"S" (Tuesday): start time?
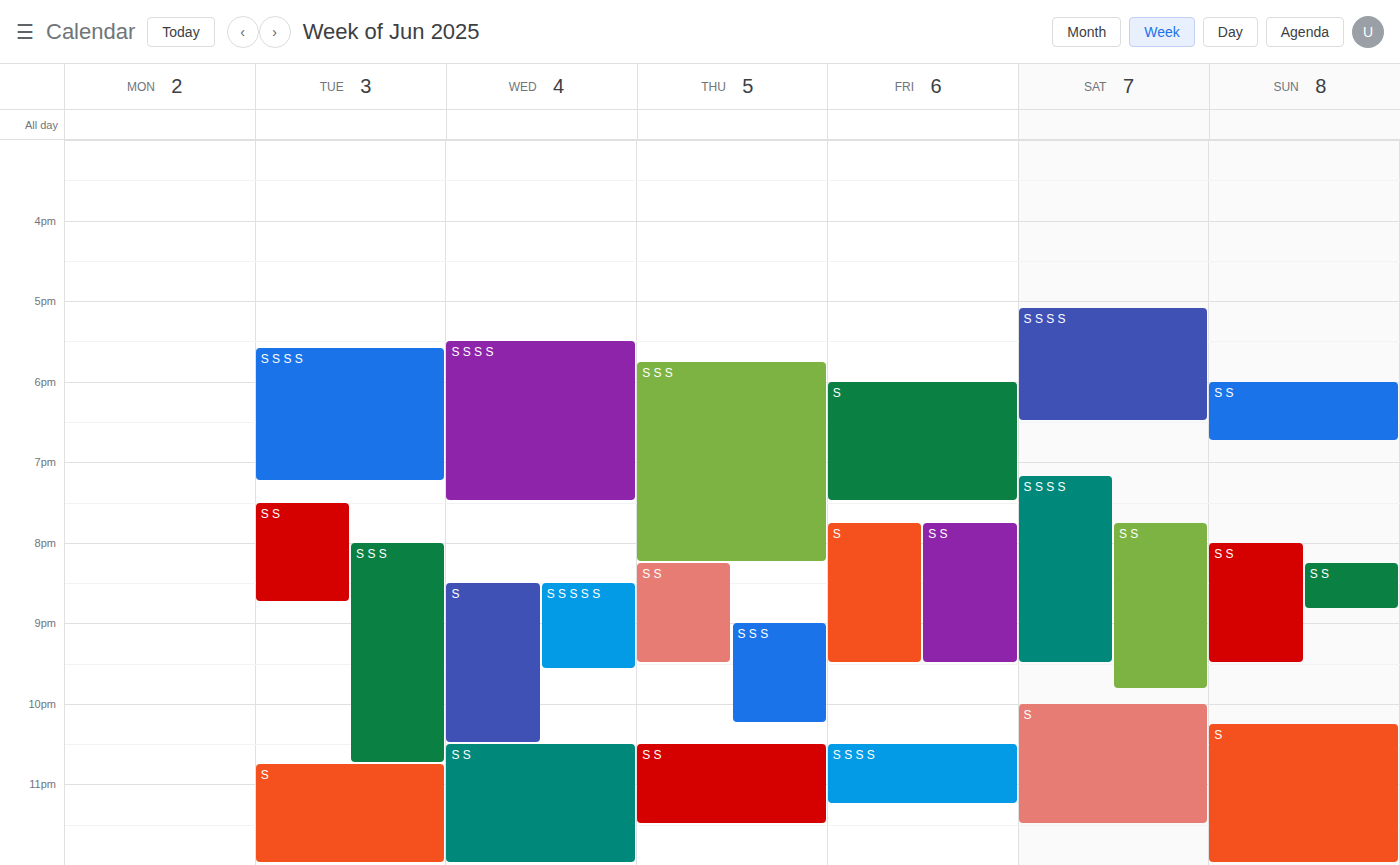
10:45 PM